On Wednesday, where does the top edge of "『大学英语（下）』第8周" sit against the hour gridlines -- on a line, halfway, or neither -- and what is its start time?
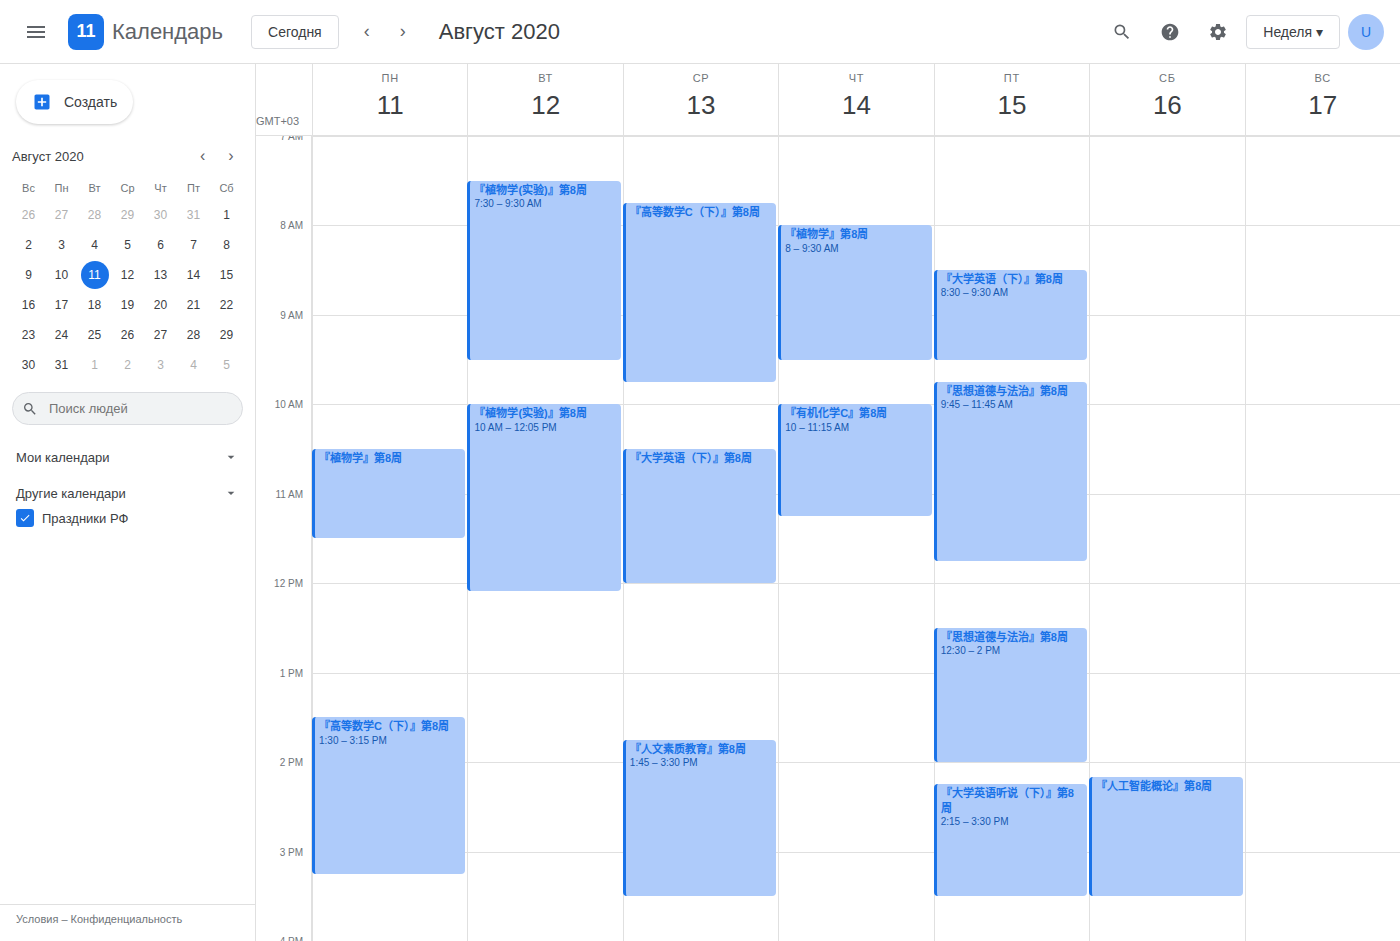
10:30 AM -- halfway between the 10 AM and 11 AM lines.